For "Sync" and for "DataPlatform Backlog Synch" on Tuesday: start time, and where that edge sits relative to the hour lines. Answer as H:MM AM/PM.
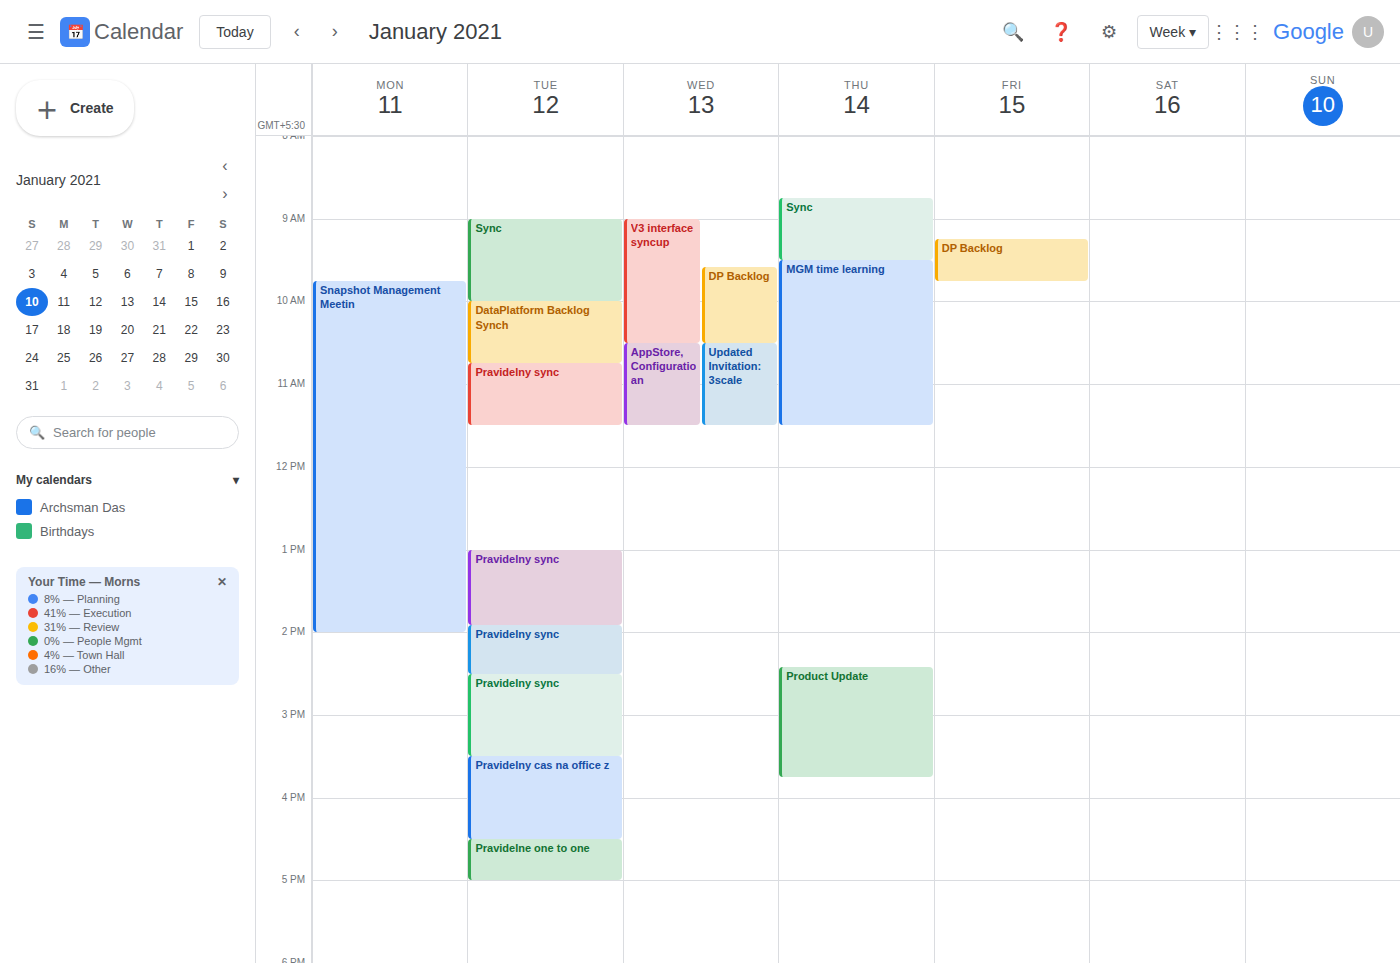
"Sync": 9:00 AM, exactly on the 9 AM line. "DataPlatform Backlog Synch": 10:00 AM, exactly on the 10 AM line.